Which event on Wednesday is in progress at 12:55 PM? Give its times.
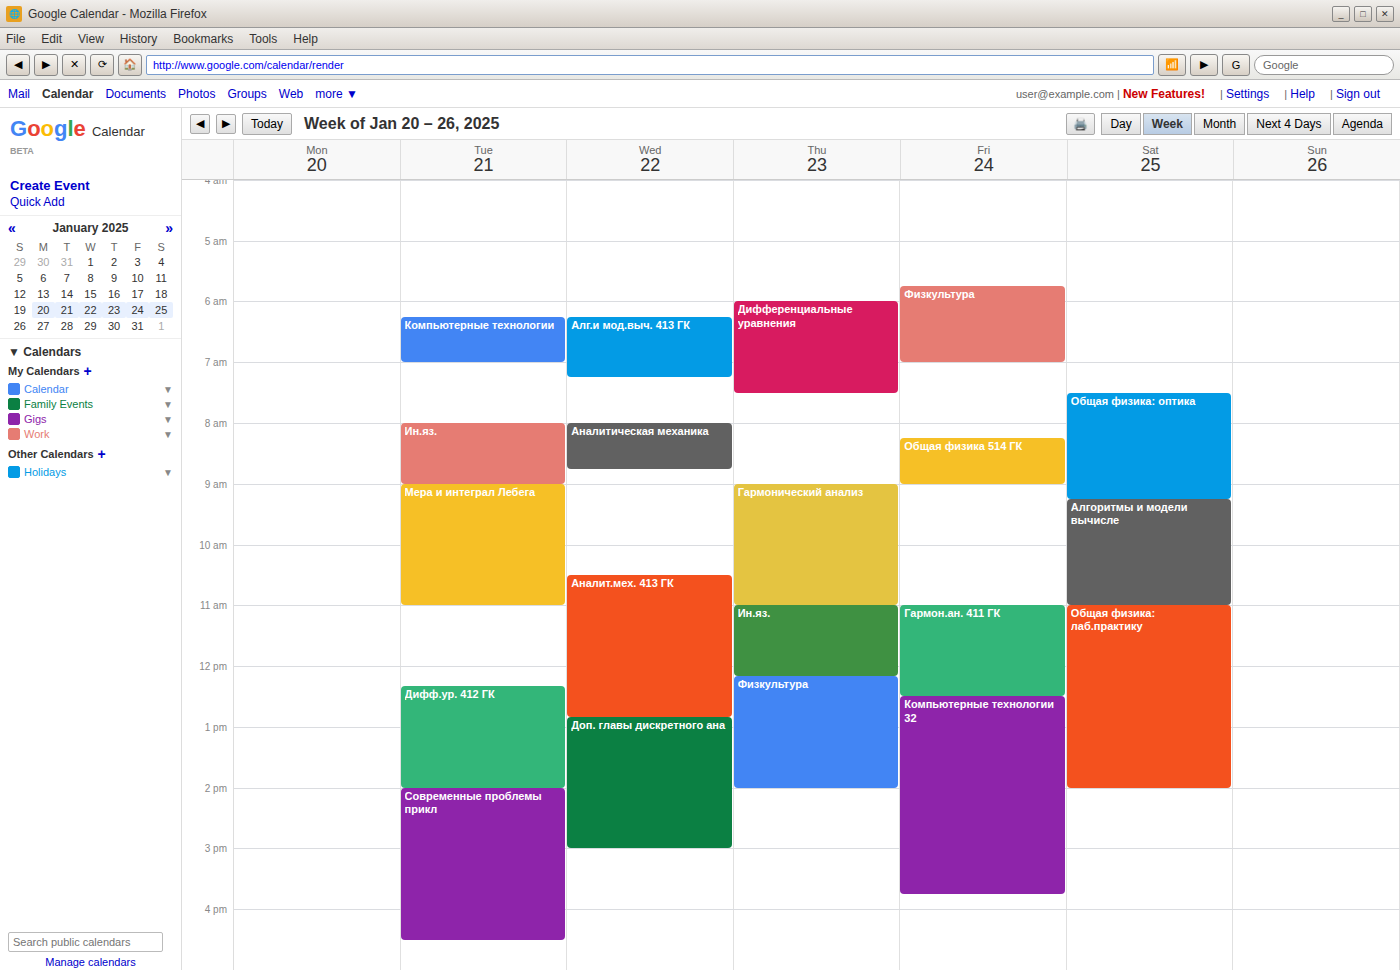
"Доп. главы дискретного ана", 12:50 PM to 3:00 PM